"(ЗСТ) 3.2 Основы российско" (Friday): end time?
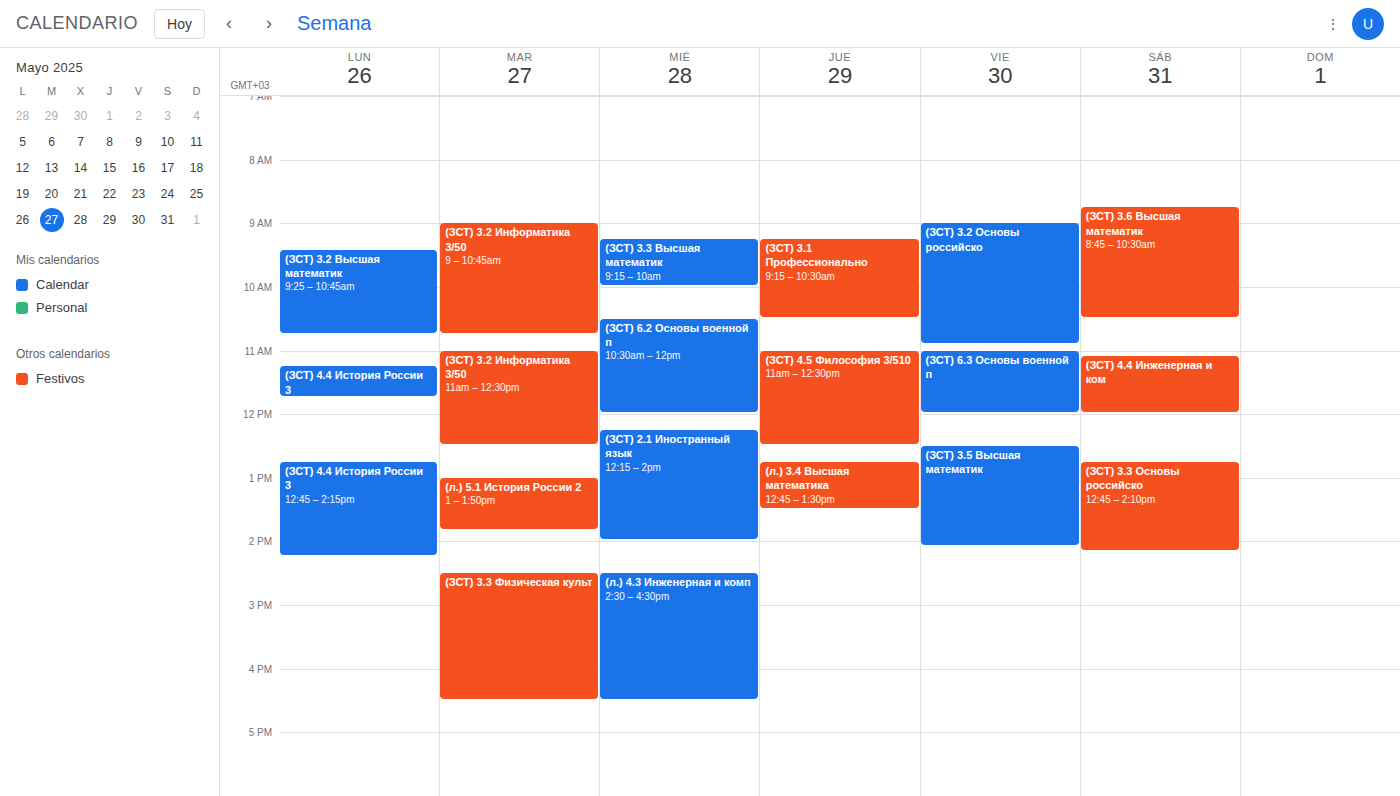
10:55 AM